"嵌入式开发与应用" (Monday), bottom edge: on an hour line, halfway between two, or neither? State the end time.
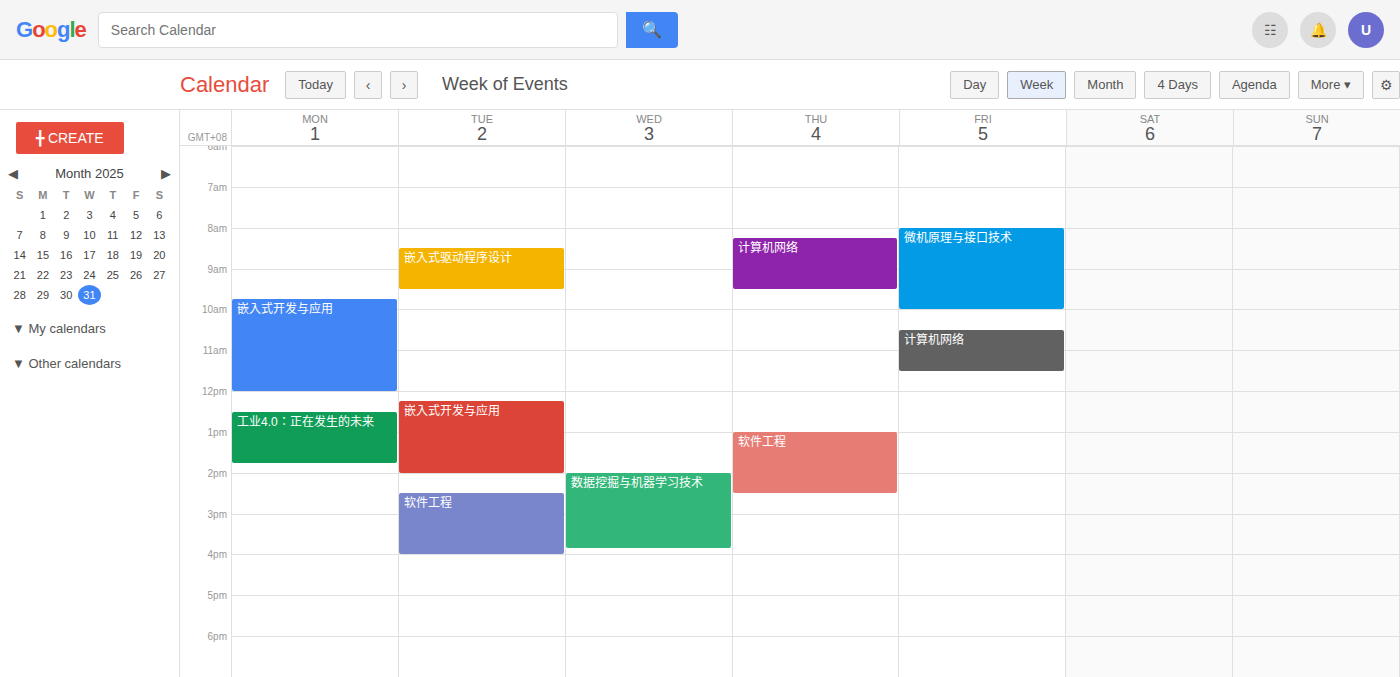
12:00 PM -- exactly on the 12 PM line.